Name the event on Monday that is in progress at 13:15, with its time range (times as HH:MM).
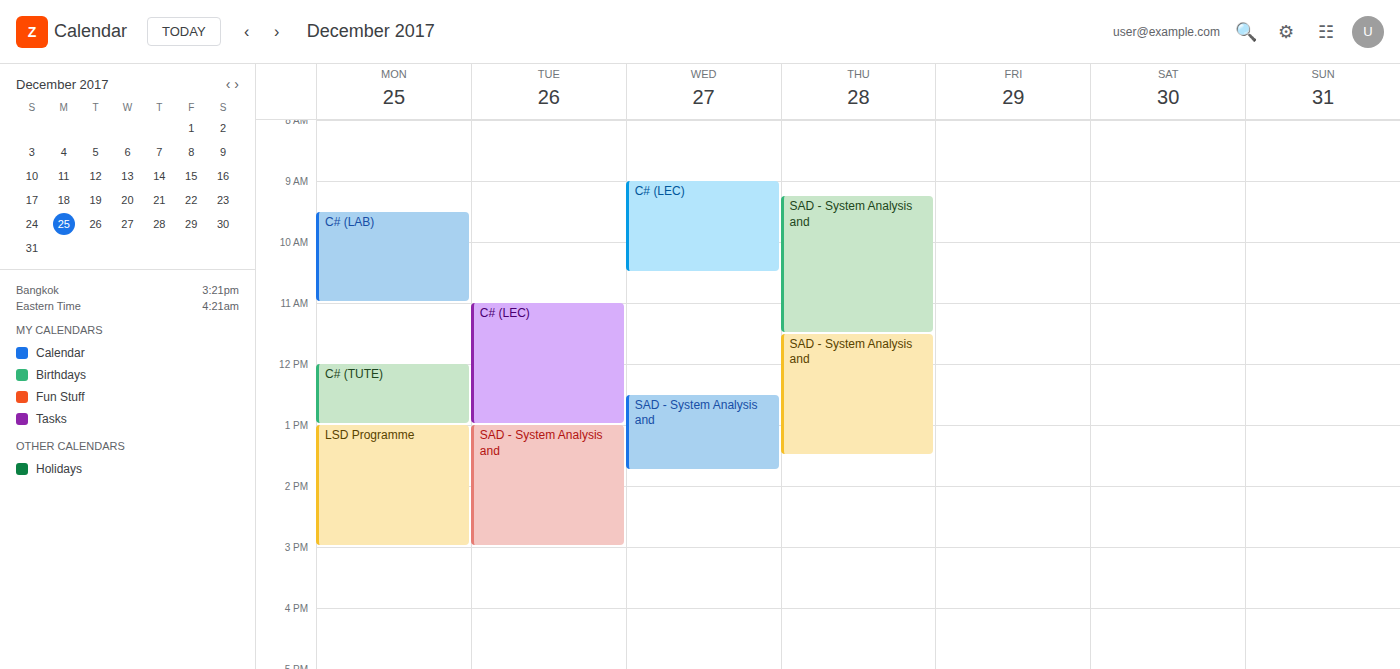
"LSD Programme", 13:00 to 15:00